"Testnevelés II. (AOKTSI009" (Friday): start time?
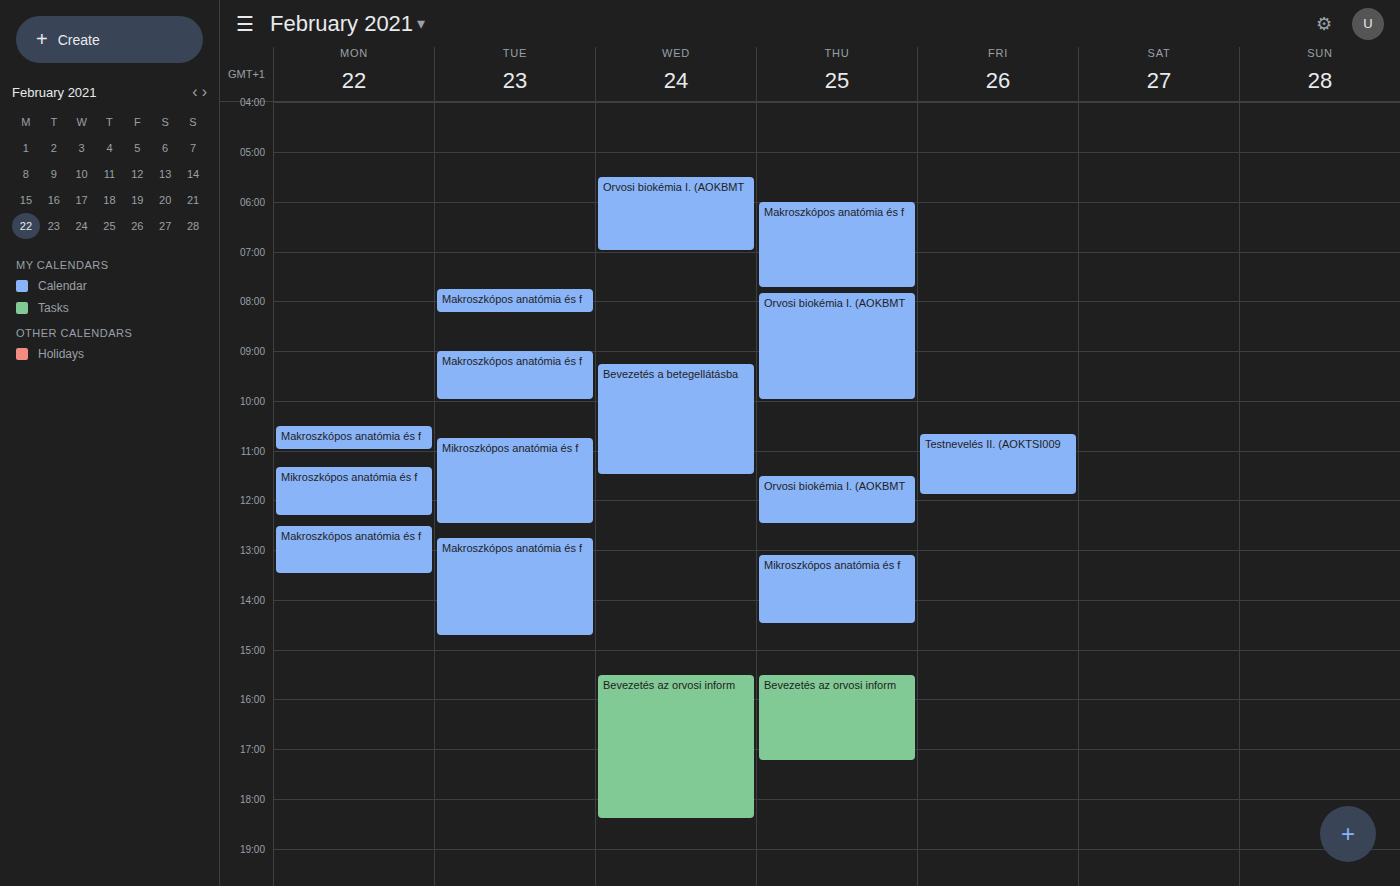
10:40